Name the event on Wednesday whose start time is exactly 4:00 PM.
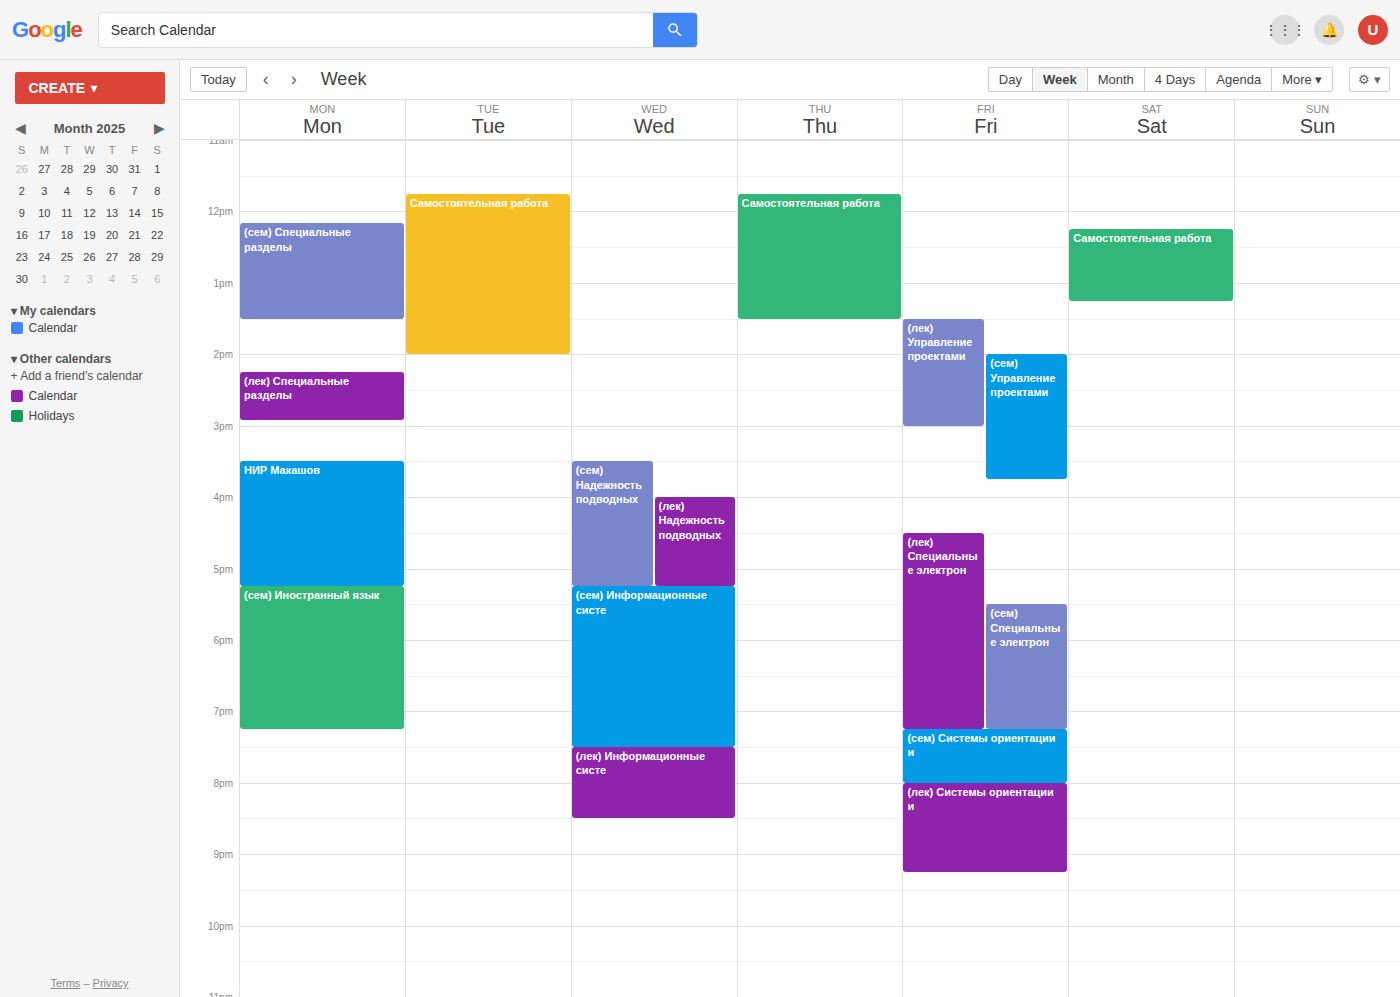
"(лек) Надежность подводных"